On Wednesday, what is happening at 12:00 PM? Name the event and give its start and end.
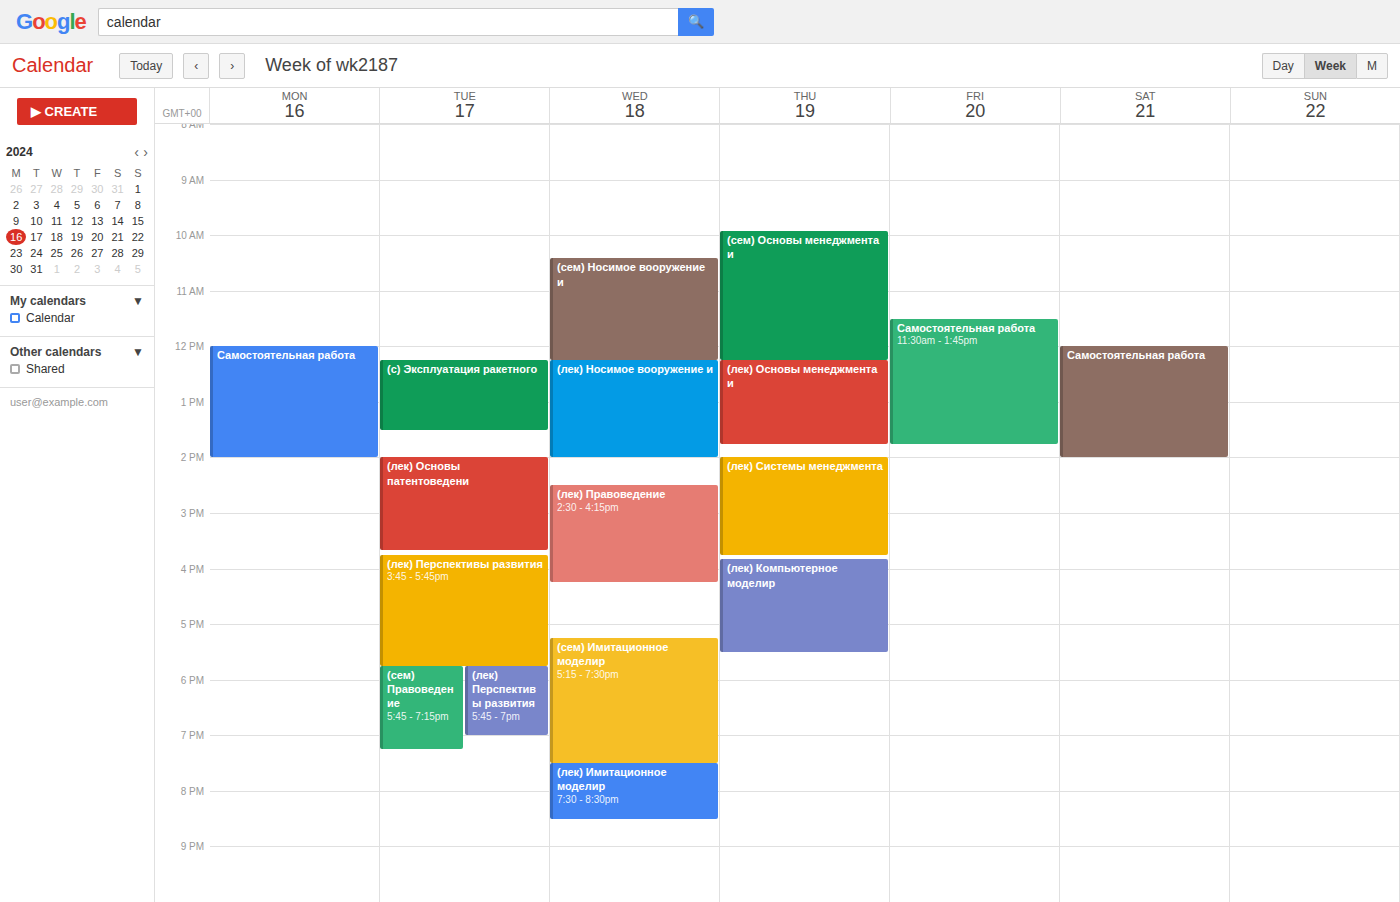
"(сем) Носимое вооружение и", 10:25 AM to 12:15 PM